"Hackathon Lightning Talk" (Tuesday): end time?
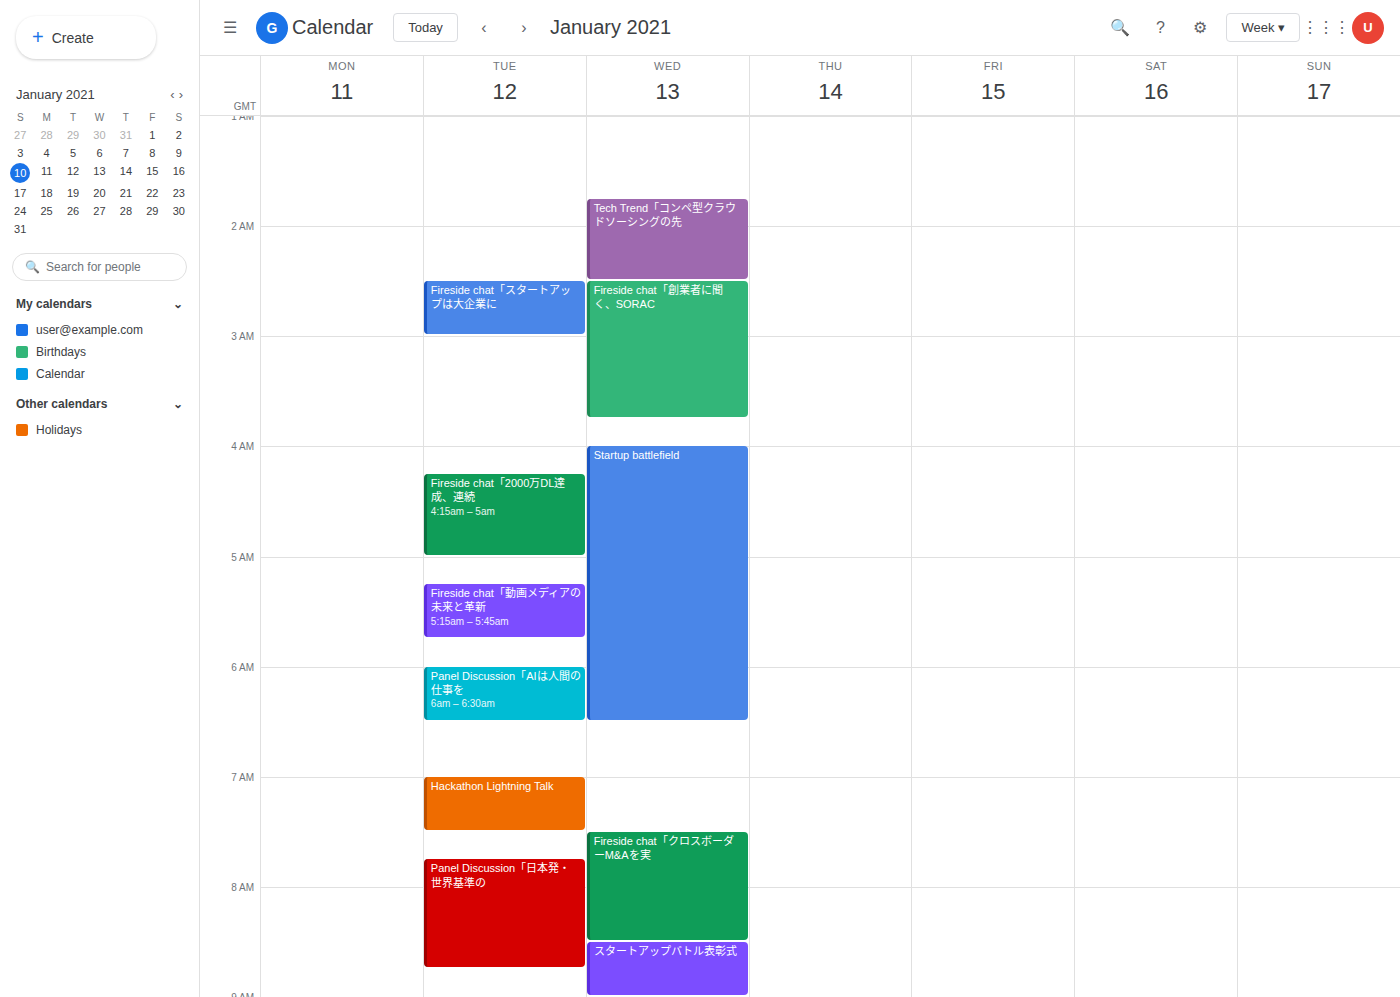
7:30 AM